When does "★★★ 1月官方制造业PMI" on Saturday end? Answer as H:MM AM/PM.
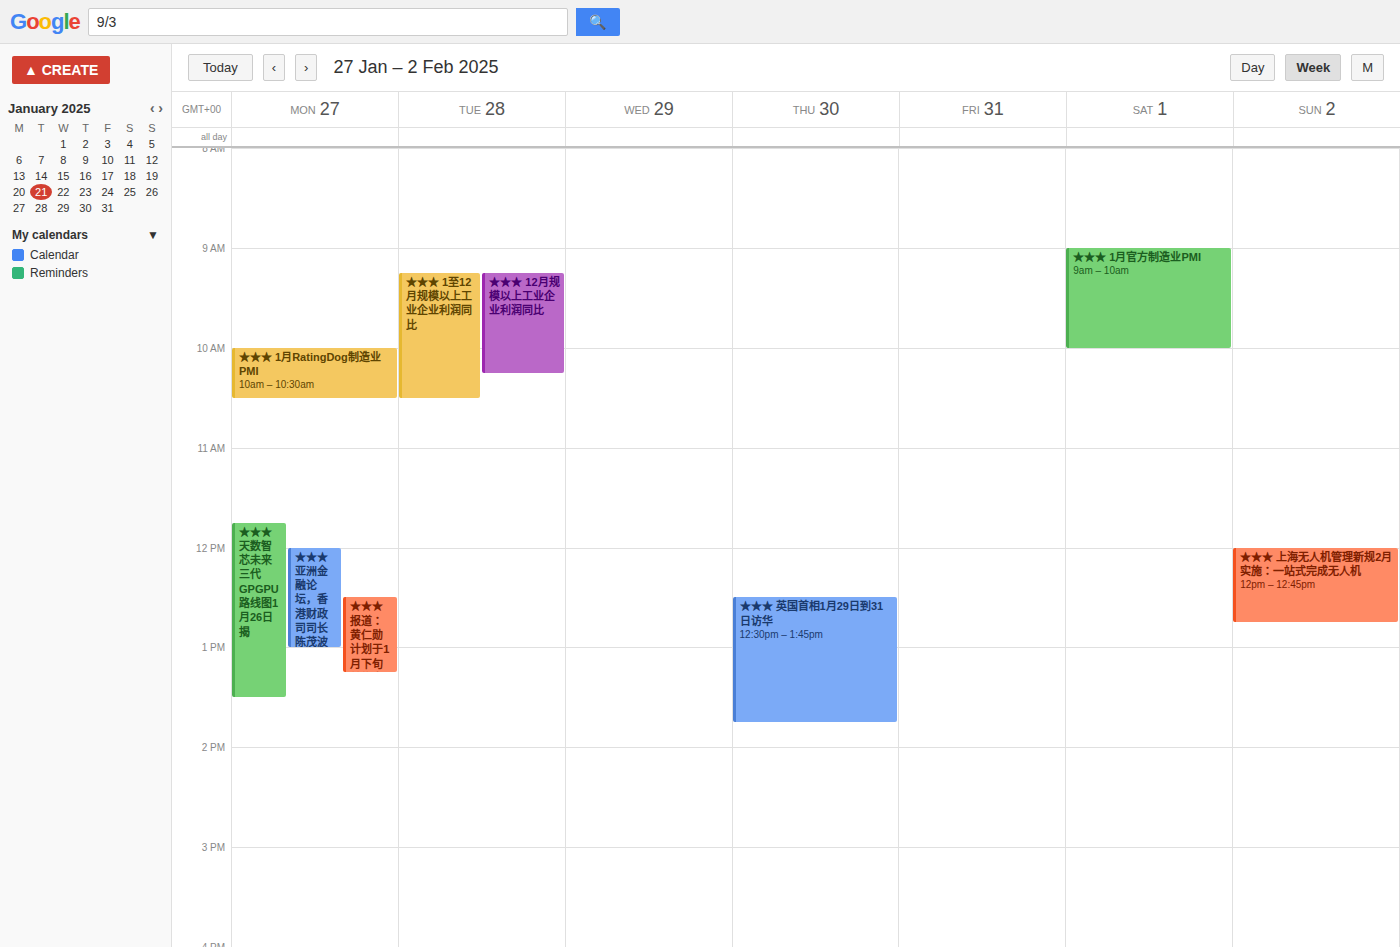
10:00 AM